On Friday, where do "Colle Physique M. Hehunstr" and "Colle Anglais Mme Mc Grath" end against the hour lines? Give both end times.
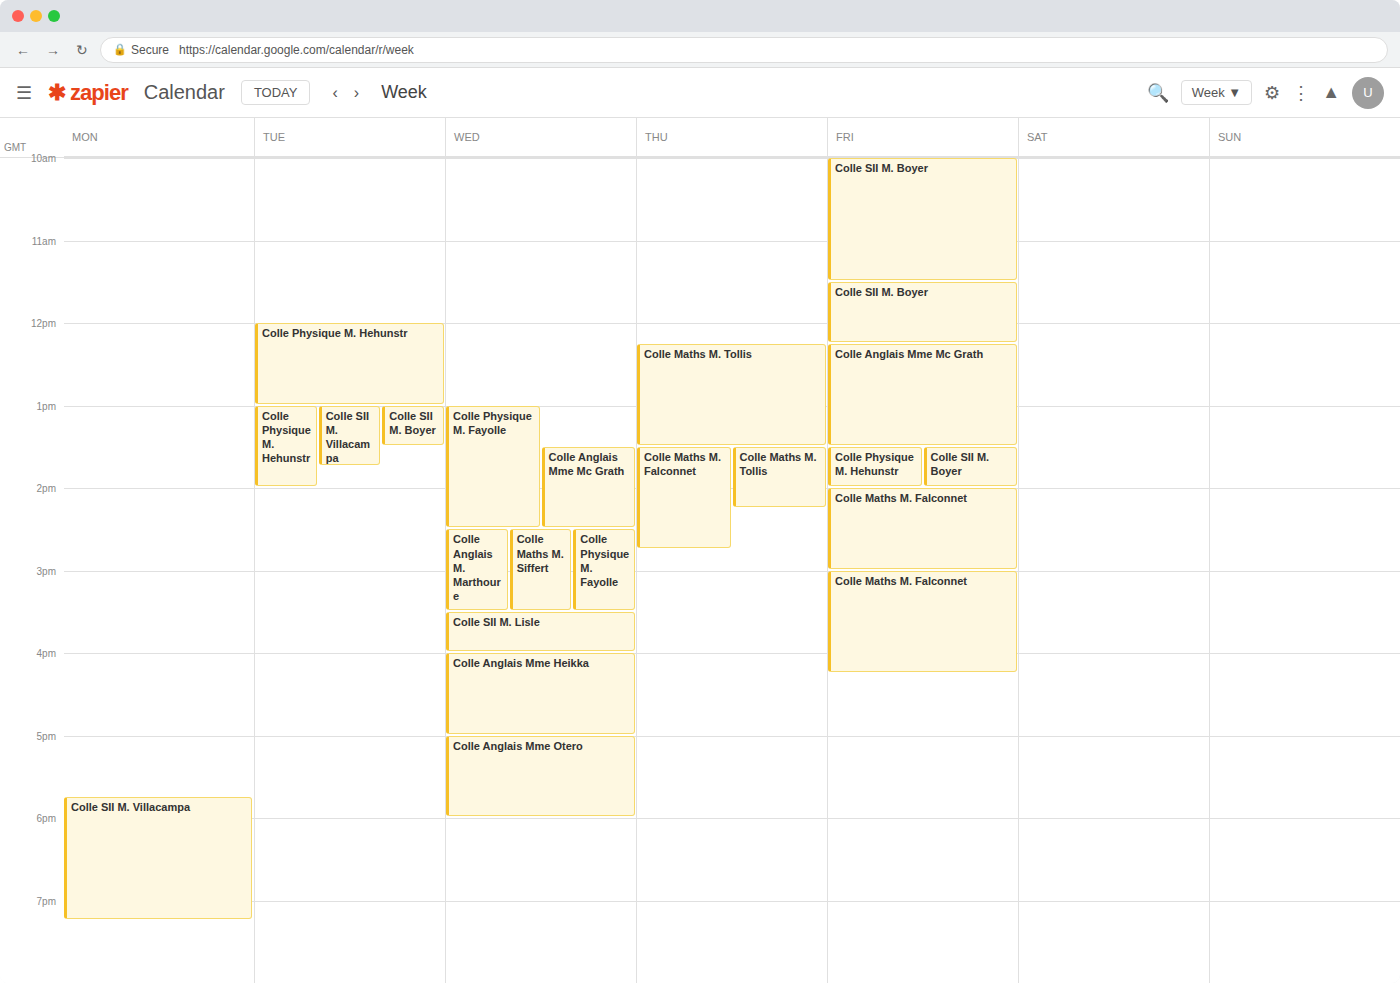
"Colle Physique M. Hehunstr": 2:00 PM, exactly on the 2 PM line. "Colle Anglais Mme Mc Grath": 1:30 PM, halfway between the 1 PM and 2 PM lines.